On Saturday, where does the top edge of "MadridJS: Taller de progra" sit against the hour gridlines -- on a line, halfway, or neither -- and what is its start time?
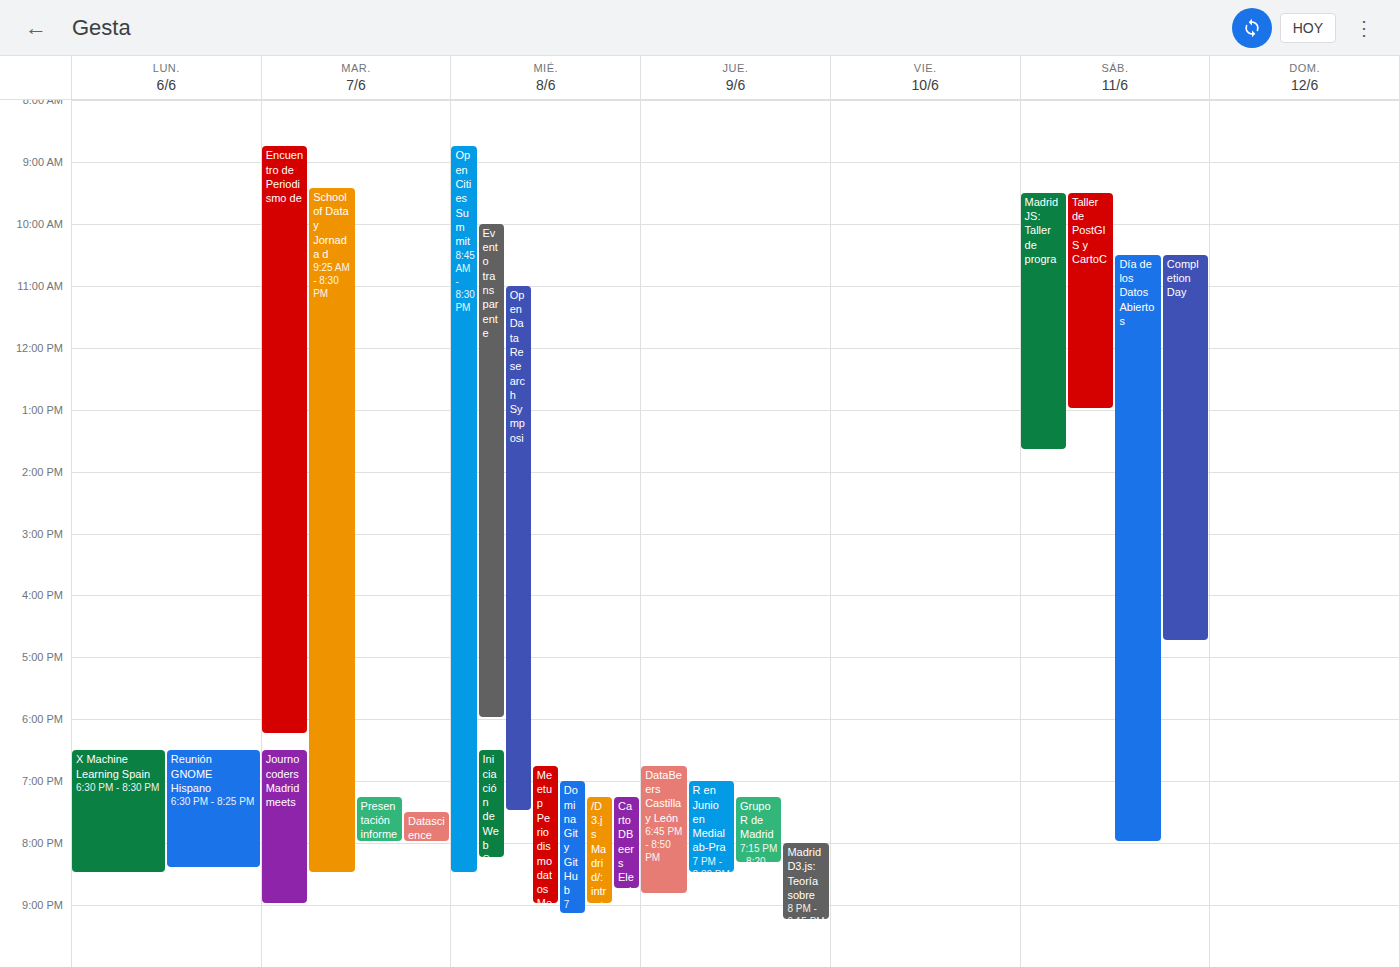
9:30 AM -- halfway between the 9 AM and 10 AM lines.